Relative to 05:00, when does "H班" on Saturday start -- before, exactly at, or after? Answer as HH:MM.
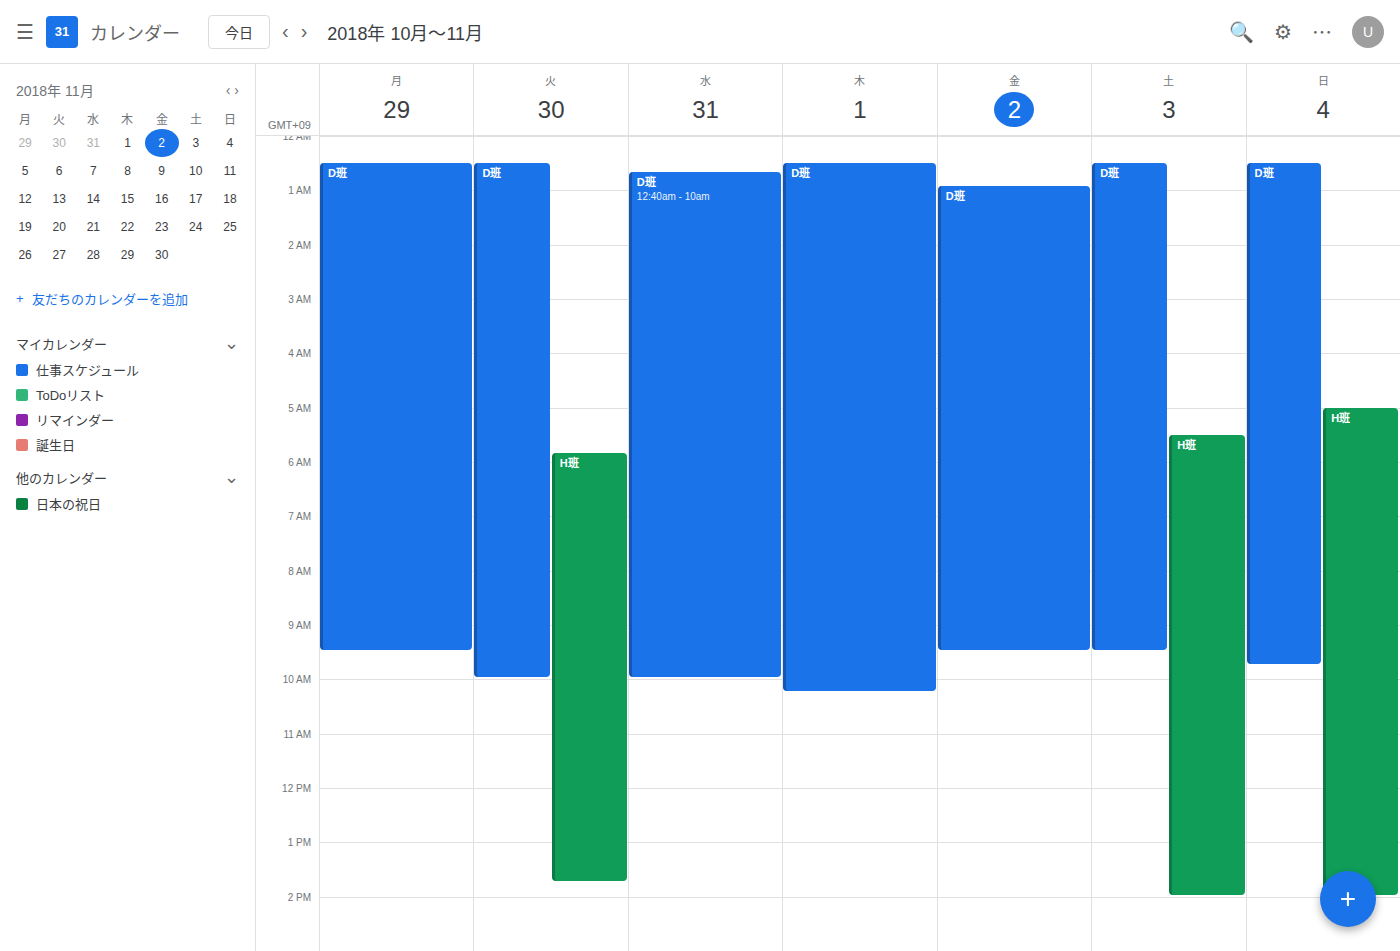
05:30 -- after 05:00, 30 minutes below the 05:00 line.